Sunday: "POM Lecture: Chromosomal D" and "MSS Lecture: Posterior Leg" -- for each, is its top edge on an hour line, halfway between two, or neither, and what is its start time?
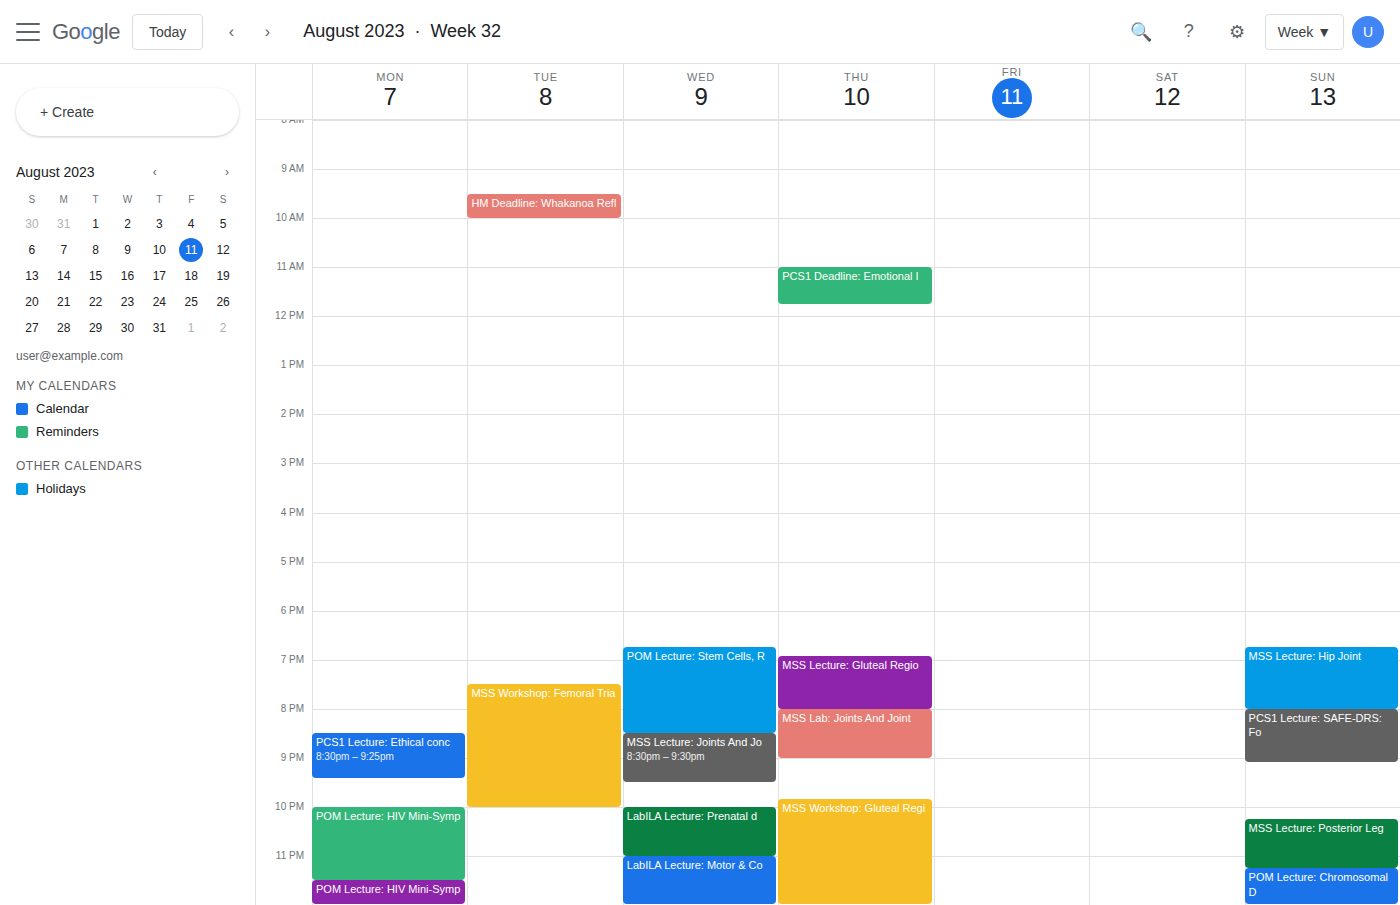
"POM Lecture: Chromosomal D": 11:15 PM, neither: a quarter of the way from the 11 PM line to the 12 AM line. "MSS Lecture: Posterior Leg": 10:15 PM, neither: a quarter of the way from the 10 PM line to the 11 PM line.